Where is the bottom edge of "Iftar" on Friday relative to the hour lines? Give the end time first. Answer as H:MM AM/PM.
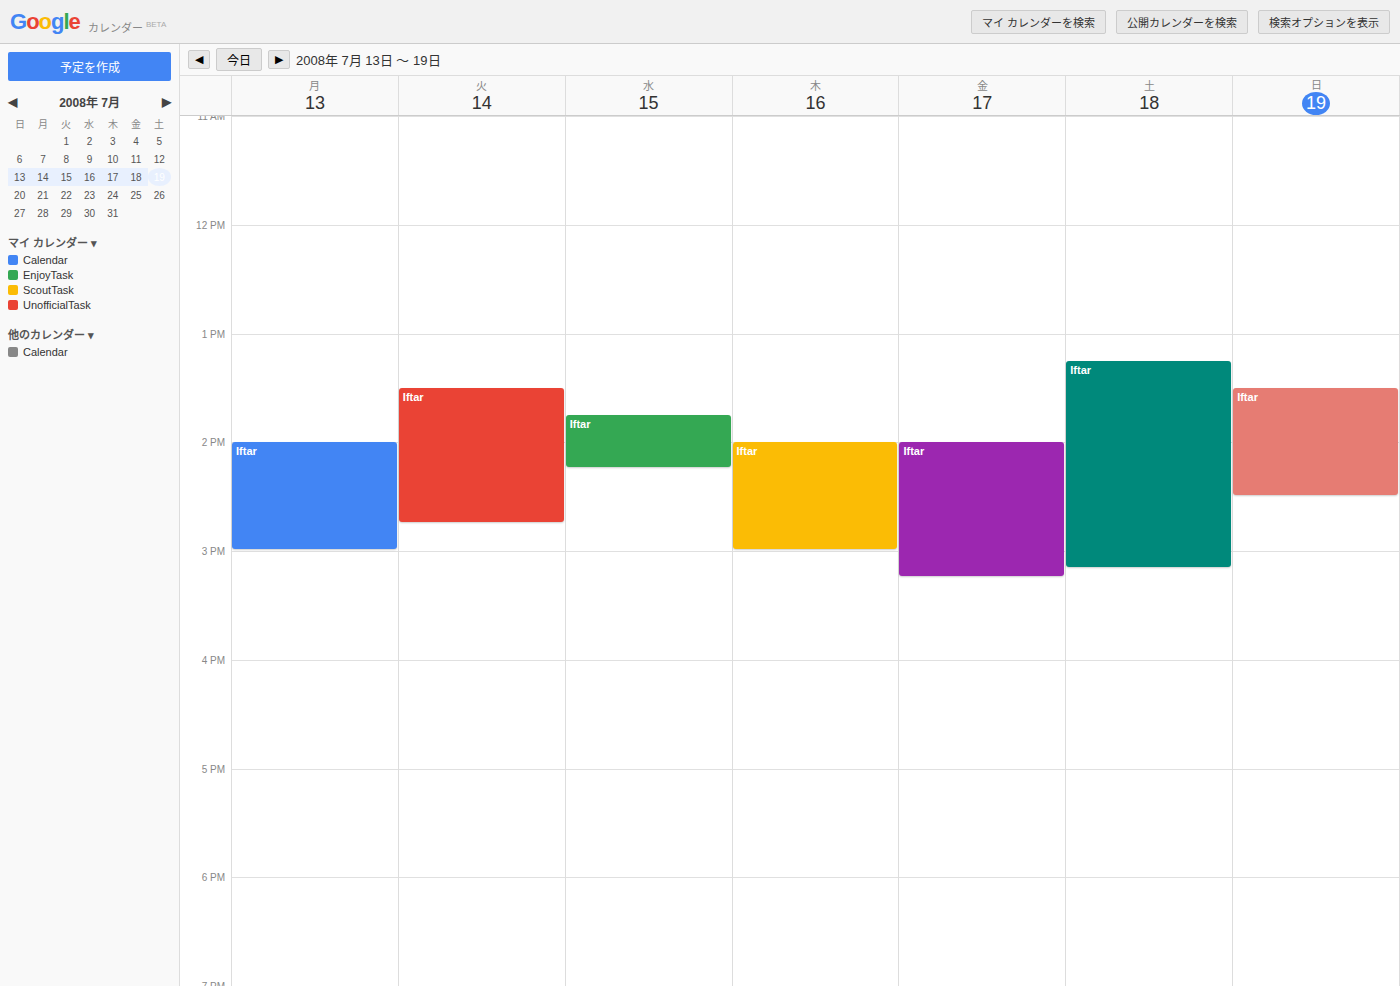
3:15 PM -- neither: a quarter of the way from the 3 PM line to the 4 PM line.